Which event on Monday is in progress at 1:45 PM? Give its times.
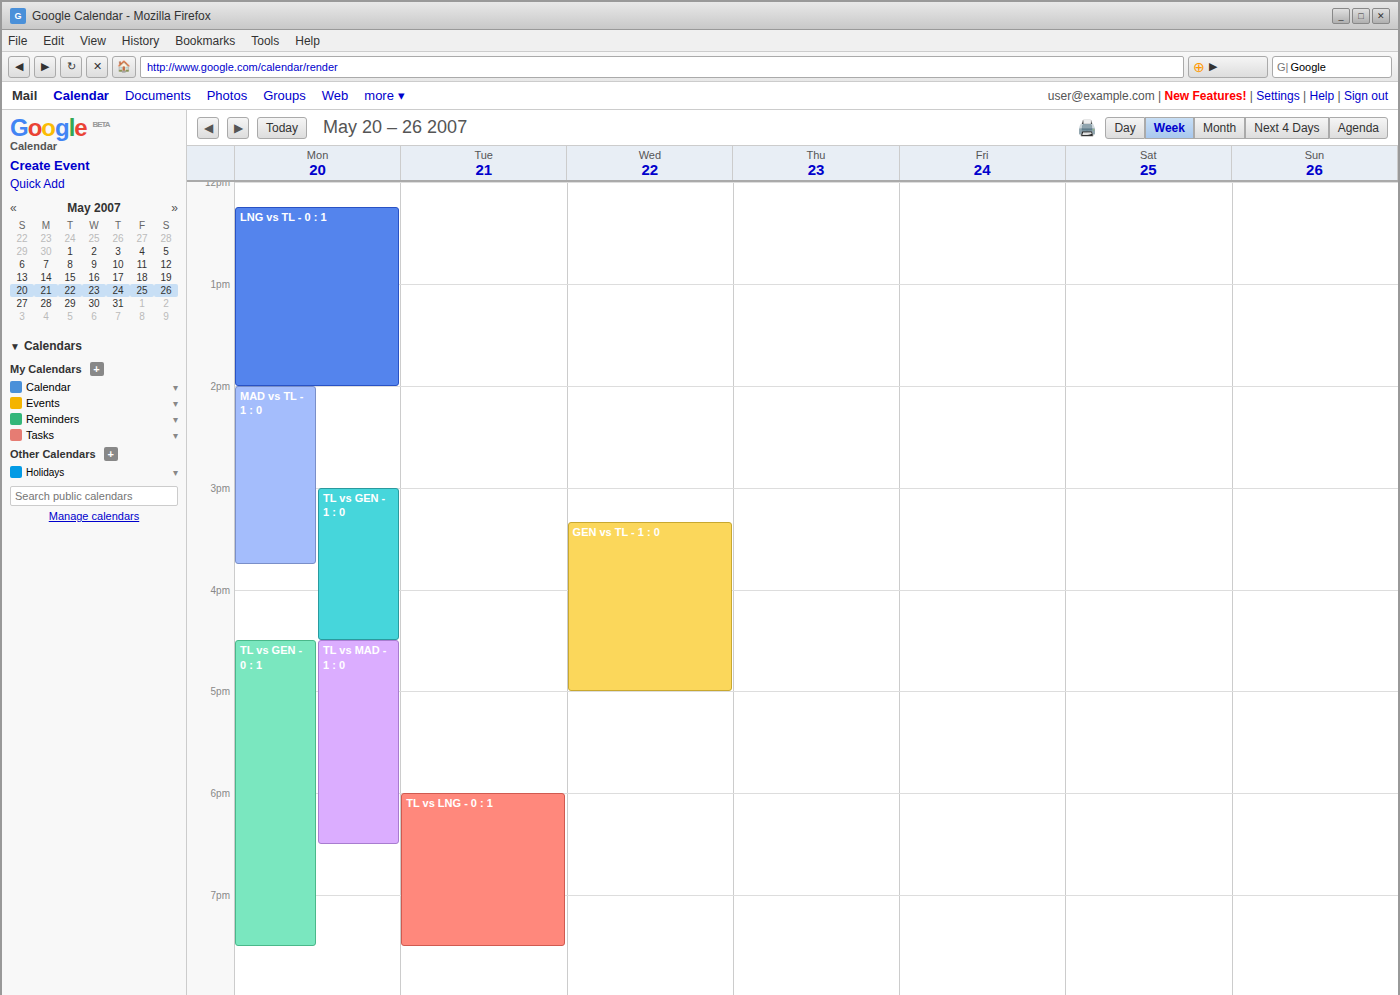
"LNG vs TL - 0 : 1", 12:15 PM to 2:00 PM